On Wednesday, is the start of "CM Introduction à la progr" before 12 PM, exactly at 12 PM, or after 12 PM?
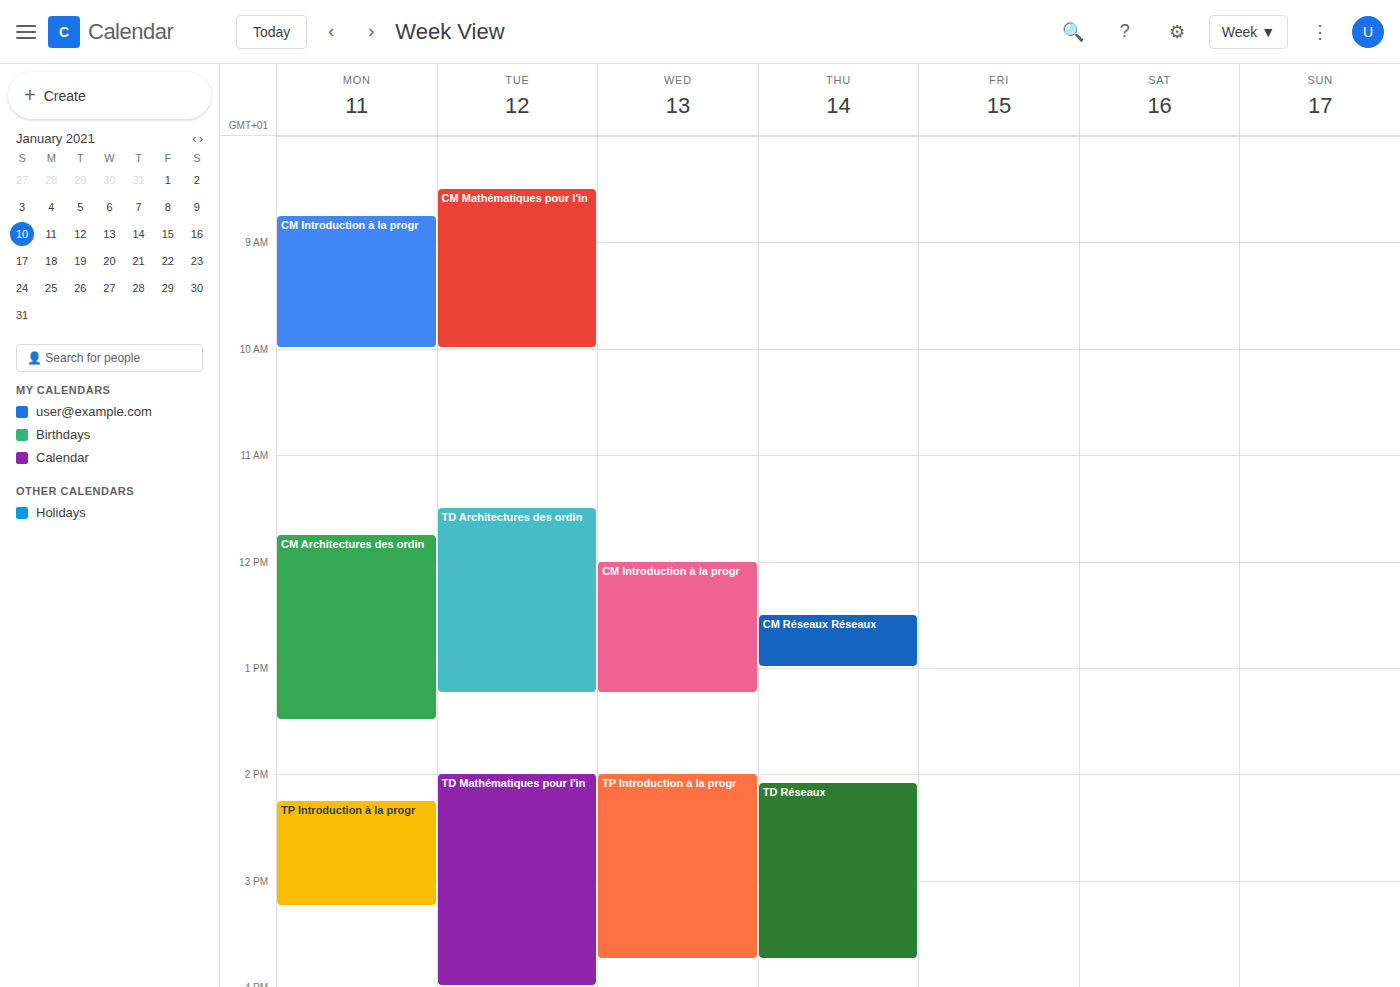
12:00 PM -- exactly at 12 PM, on the 12 PM line.